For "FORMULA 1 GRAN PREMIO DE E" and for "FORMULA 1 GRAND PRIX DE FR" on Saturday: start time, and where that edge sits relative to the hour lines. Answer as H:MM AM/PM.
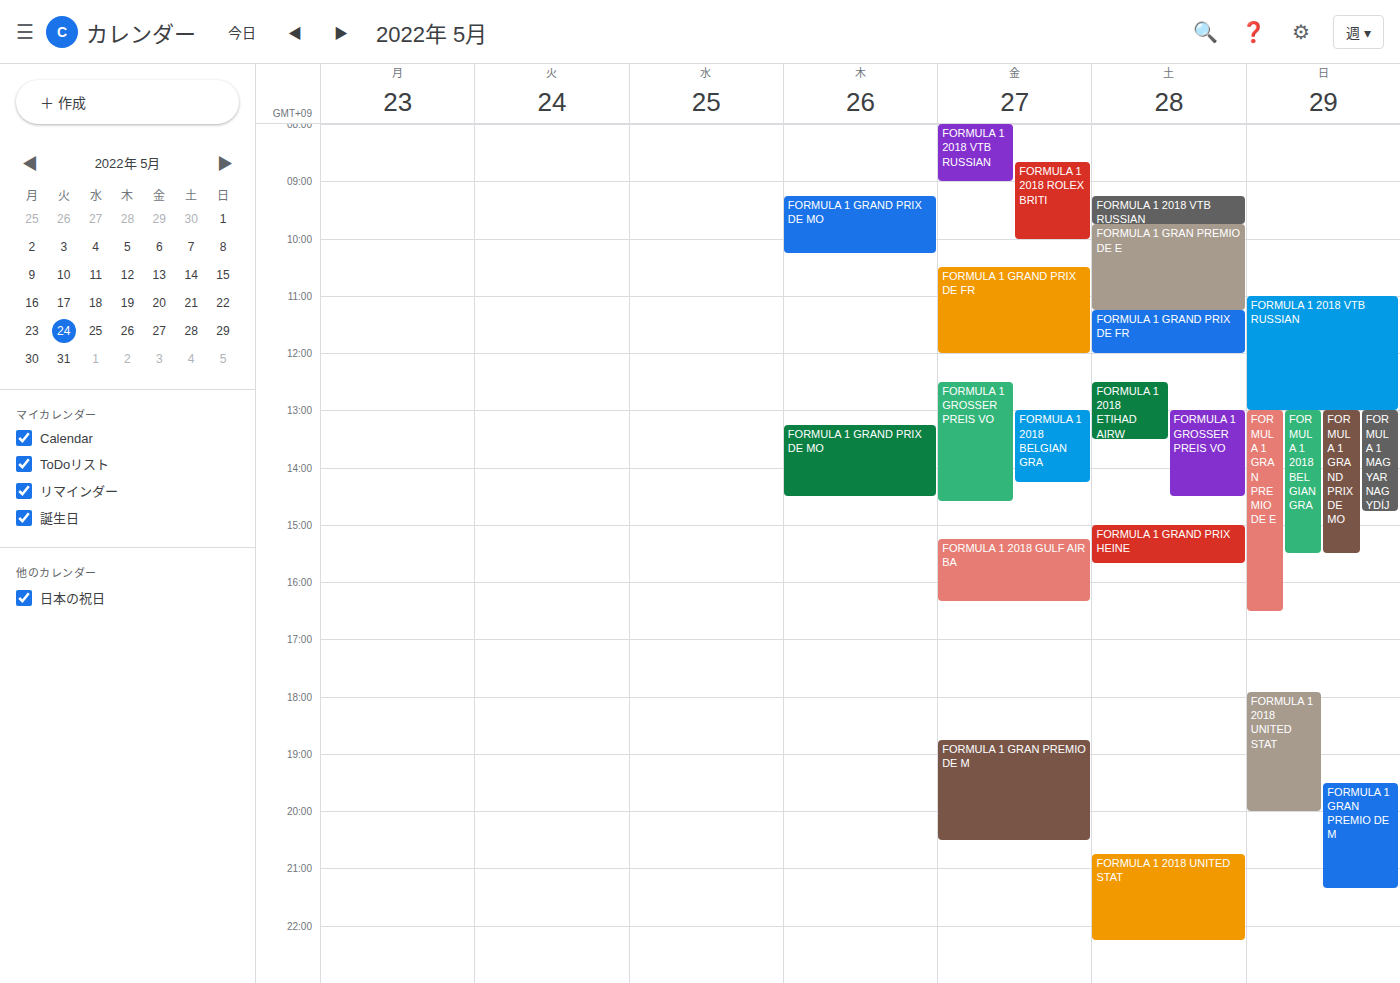
"FORMULA 1 GRAN PREMIO DE E": 9:45 AM, neither: three quarters of the way from the 9 AM line to the 10 AM line. "FORMULA 1 GRAND PRIX DE FR": 11:15 AM, neither: a quarter of the way from the 11 AM line to the 12 PM line.